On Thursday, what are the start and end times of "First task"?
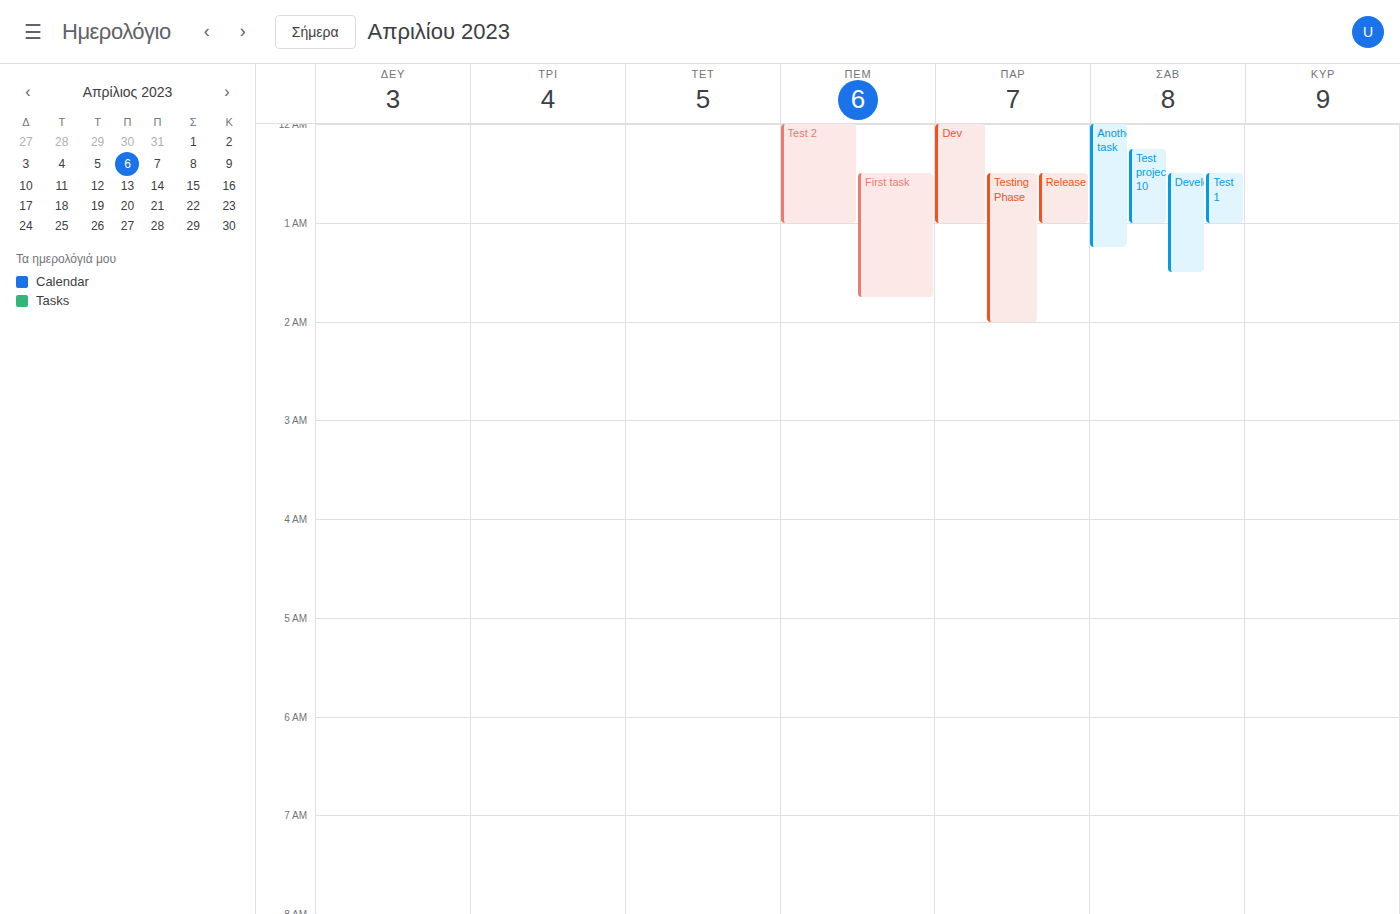
12:30 AM to 1:45 AM